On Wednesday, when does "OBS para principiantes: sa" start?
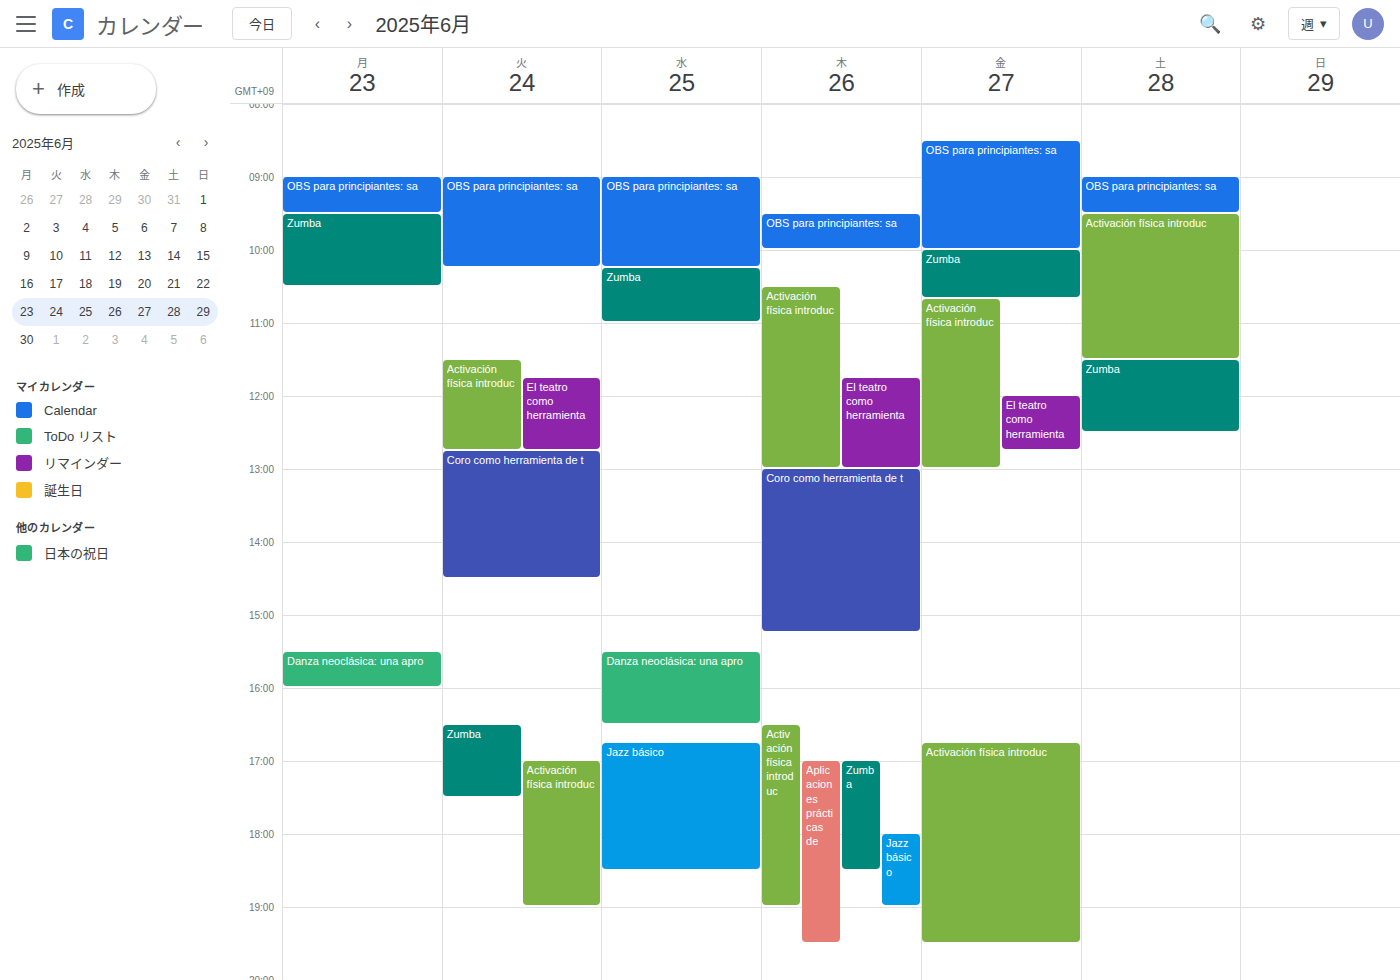
9:00 AM